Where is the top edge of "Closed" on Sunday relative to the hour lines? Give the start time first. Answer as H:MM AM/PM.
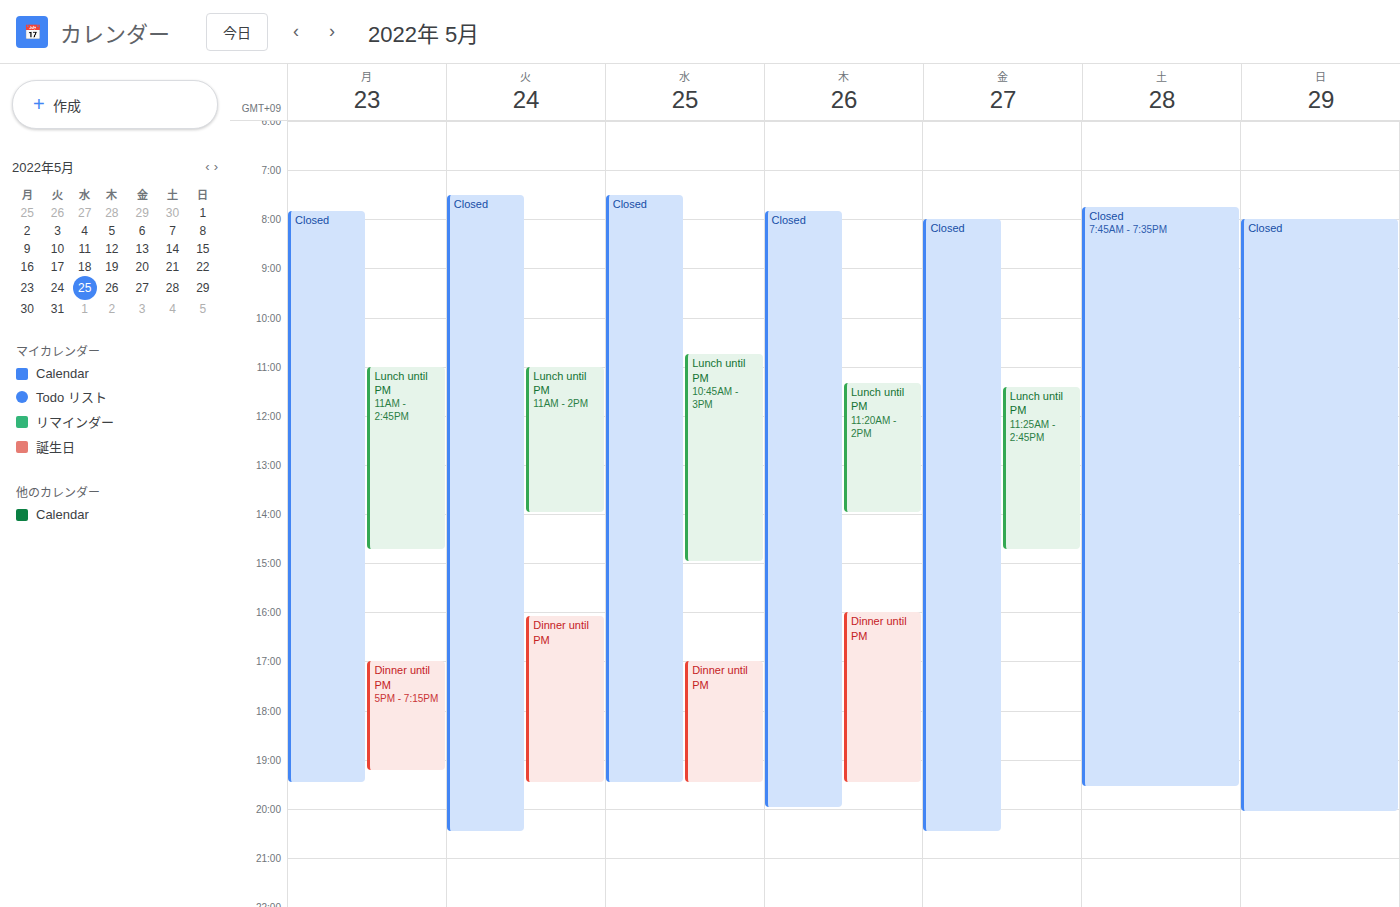
8:00 AM -- exactly on the 8 AM line.